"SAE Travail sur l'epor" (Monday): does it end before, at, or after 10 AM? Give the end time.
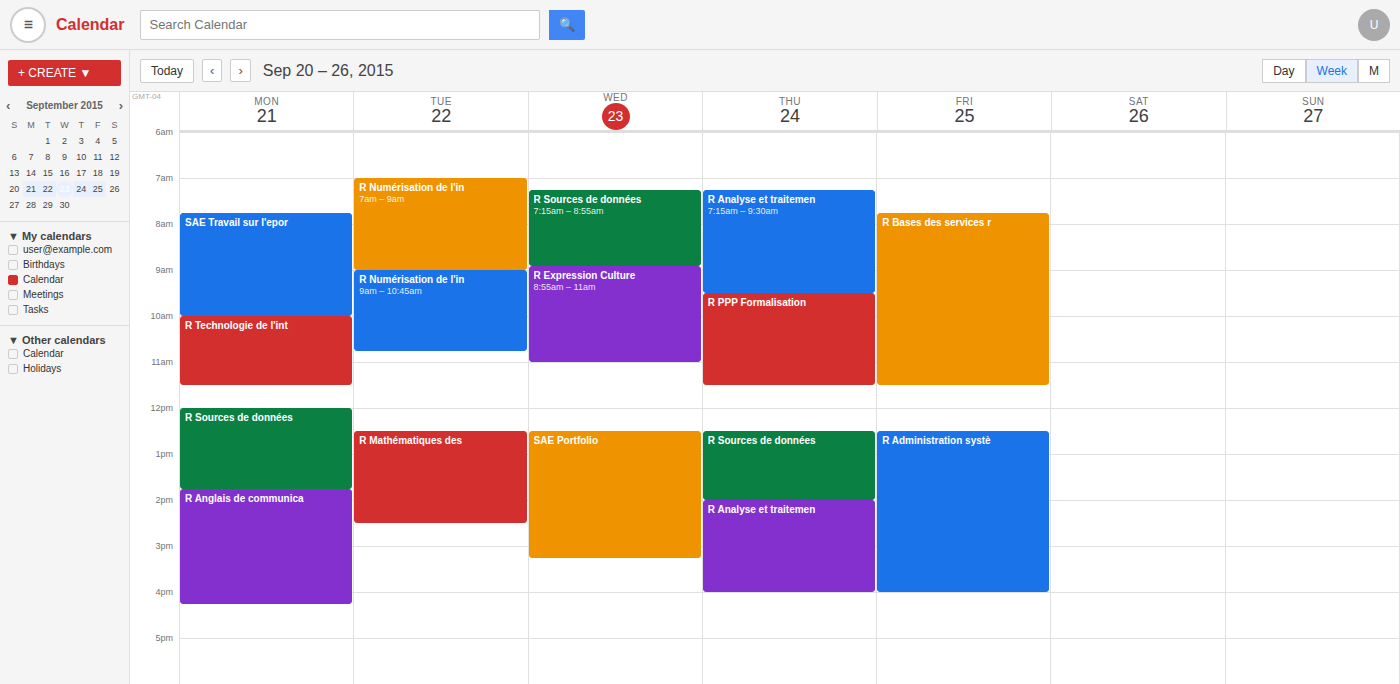
10:00 AM -- exactly at 10 AM, on the 10 AM line.